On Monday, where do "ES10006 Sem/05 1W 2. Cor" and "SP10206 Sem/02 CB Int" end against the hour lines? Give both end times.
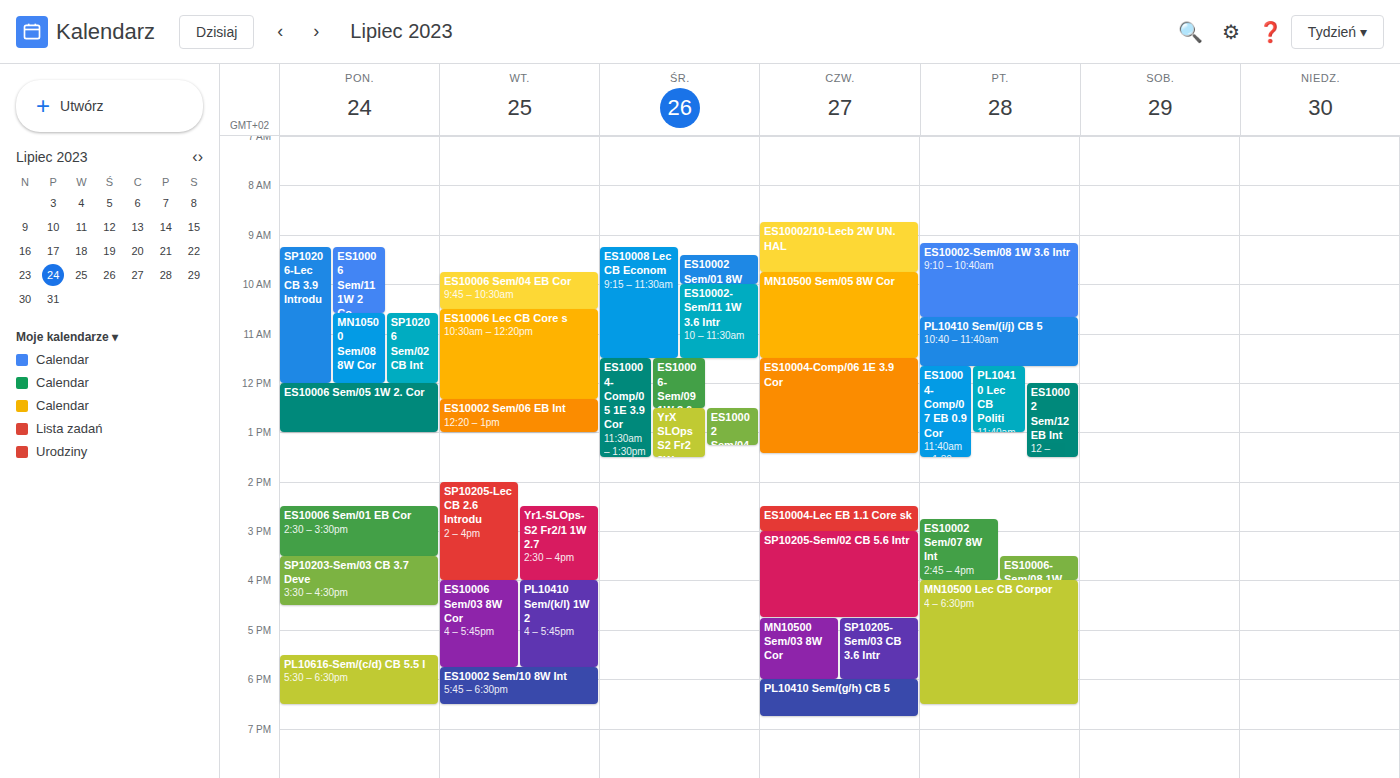
"ES10006 Sem/05 1W 2. Cor": 1:00 PM, exactly on the 1 PM line. "SP10206 Sem/02 CB Int": 12:00 PM, exactly on the 12 PM line.